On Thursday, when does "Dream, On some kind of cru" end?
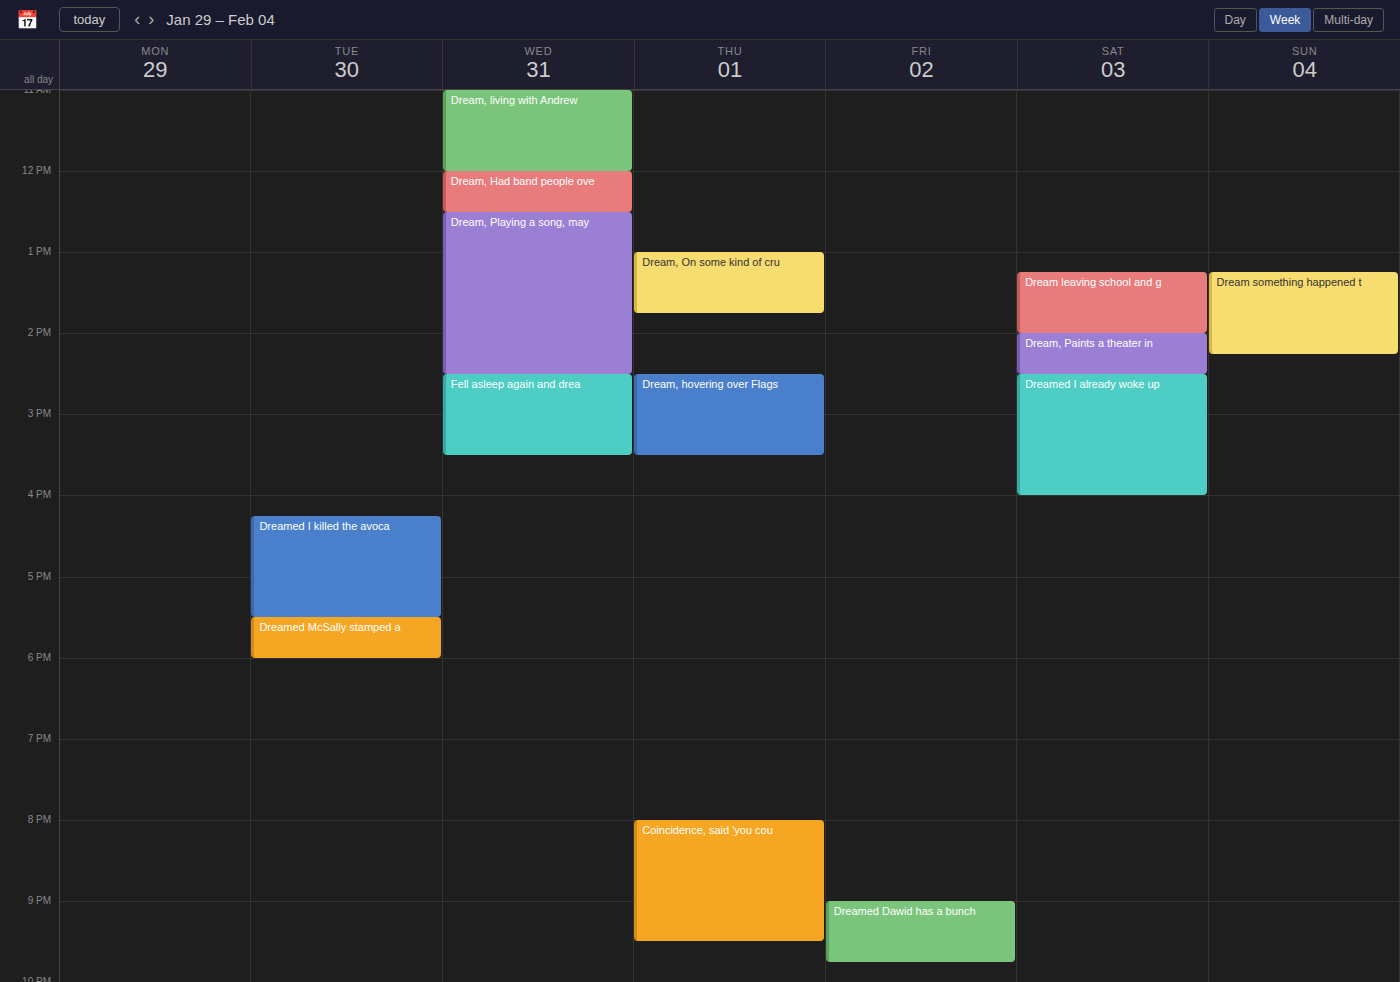
1:45 PM